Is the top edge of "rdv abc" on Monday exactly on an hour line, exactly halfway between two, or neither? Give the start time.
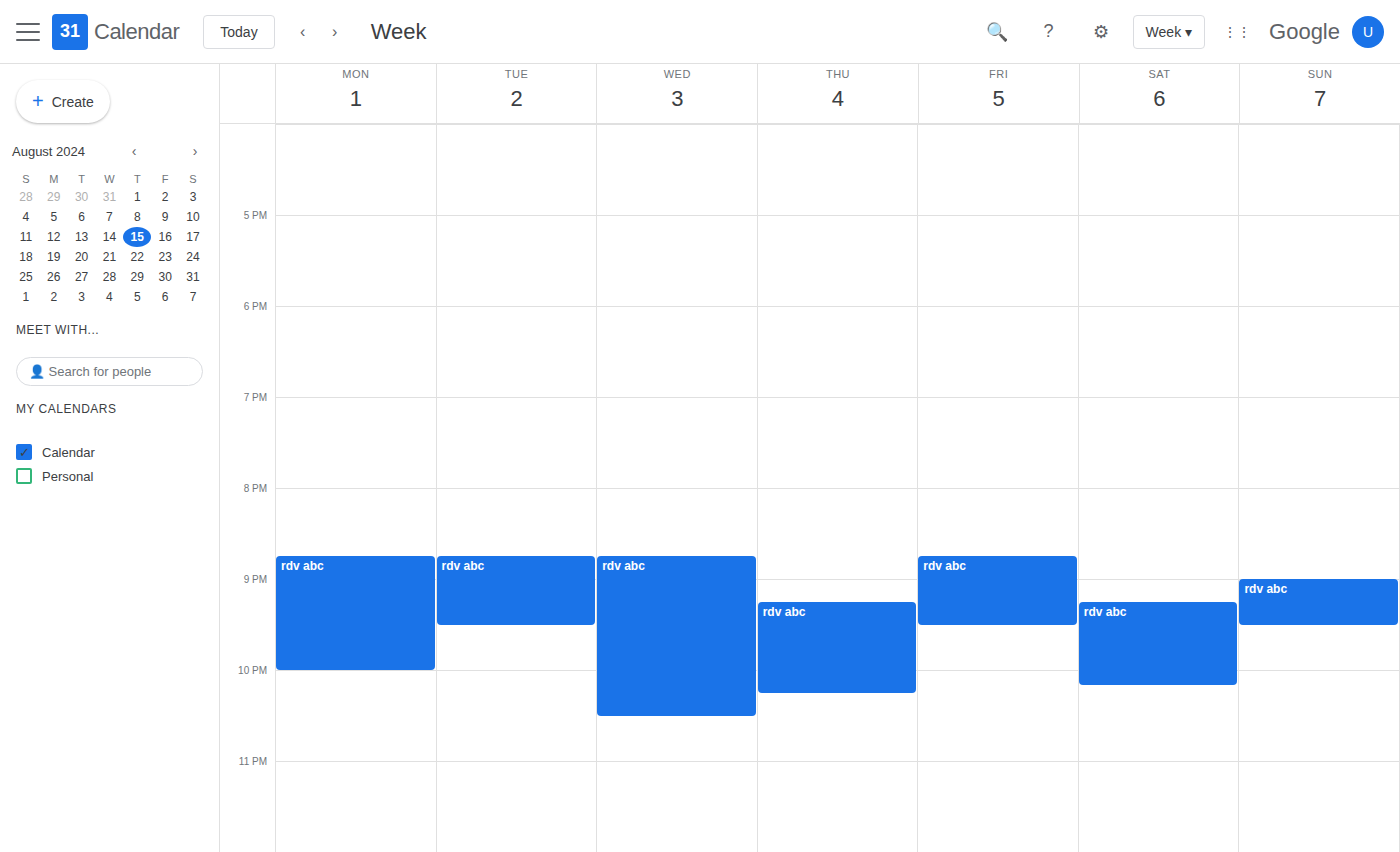
8:45 PM -- neither: three quarters of the way from the 8 PM line to the 9 PM line.